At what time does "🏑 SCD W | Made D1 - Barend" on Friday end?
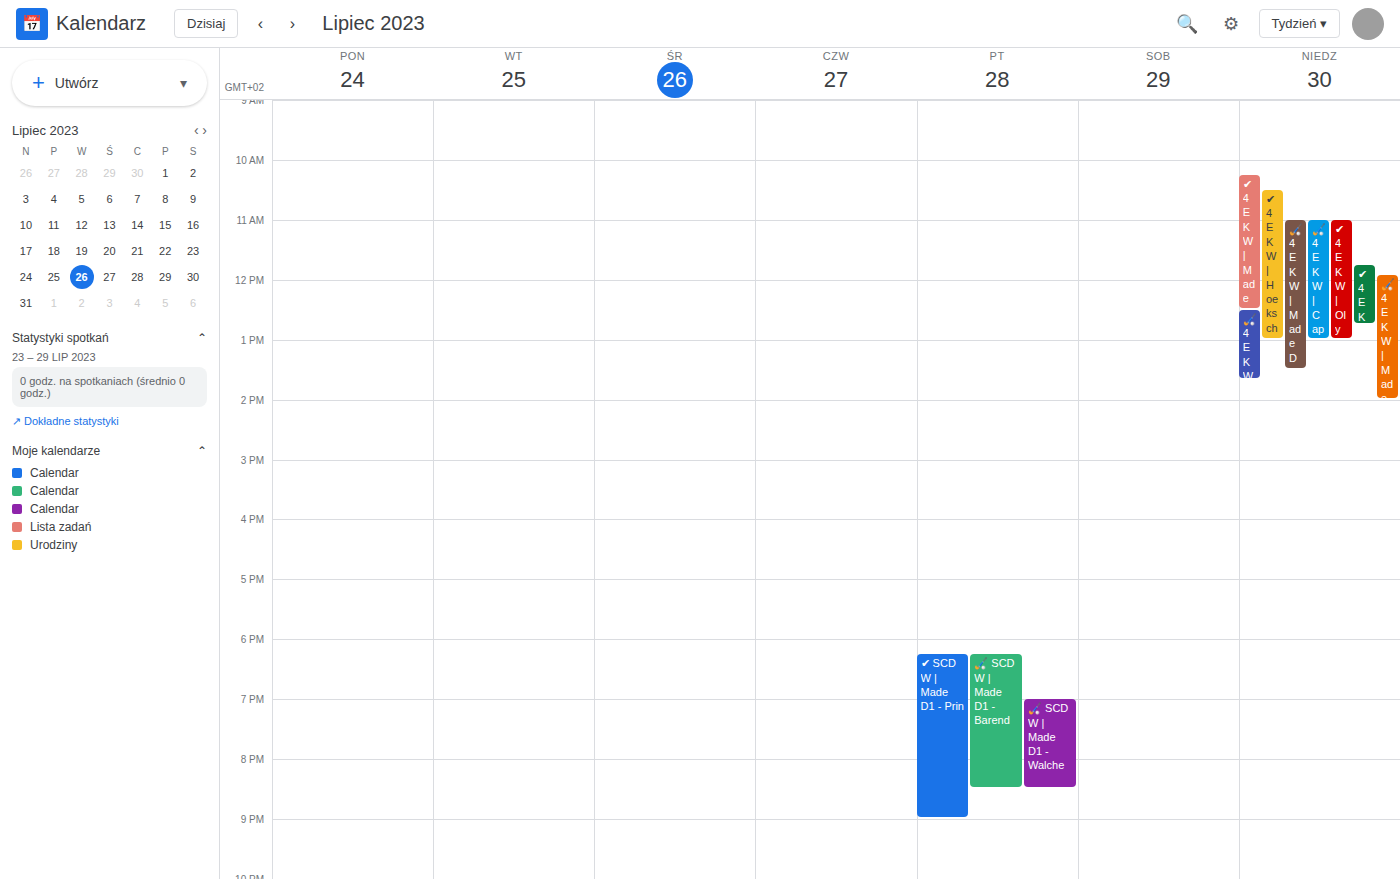
8:30 PM